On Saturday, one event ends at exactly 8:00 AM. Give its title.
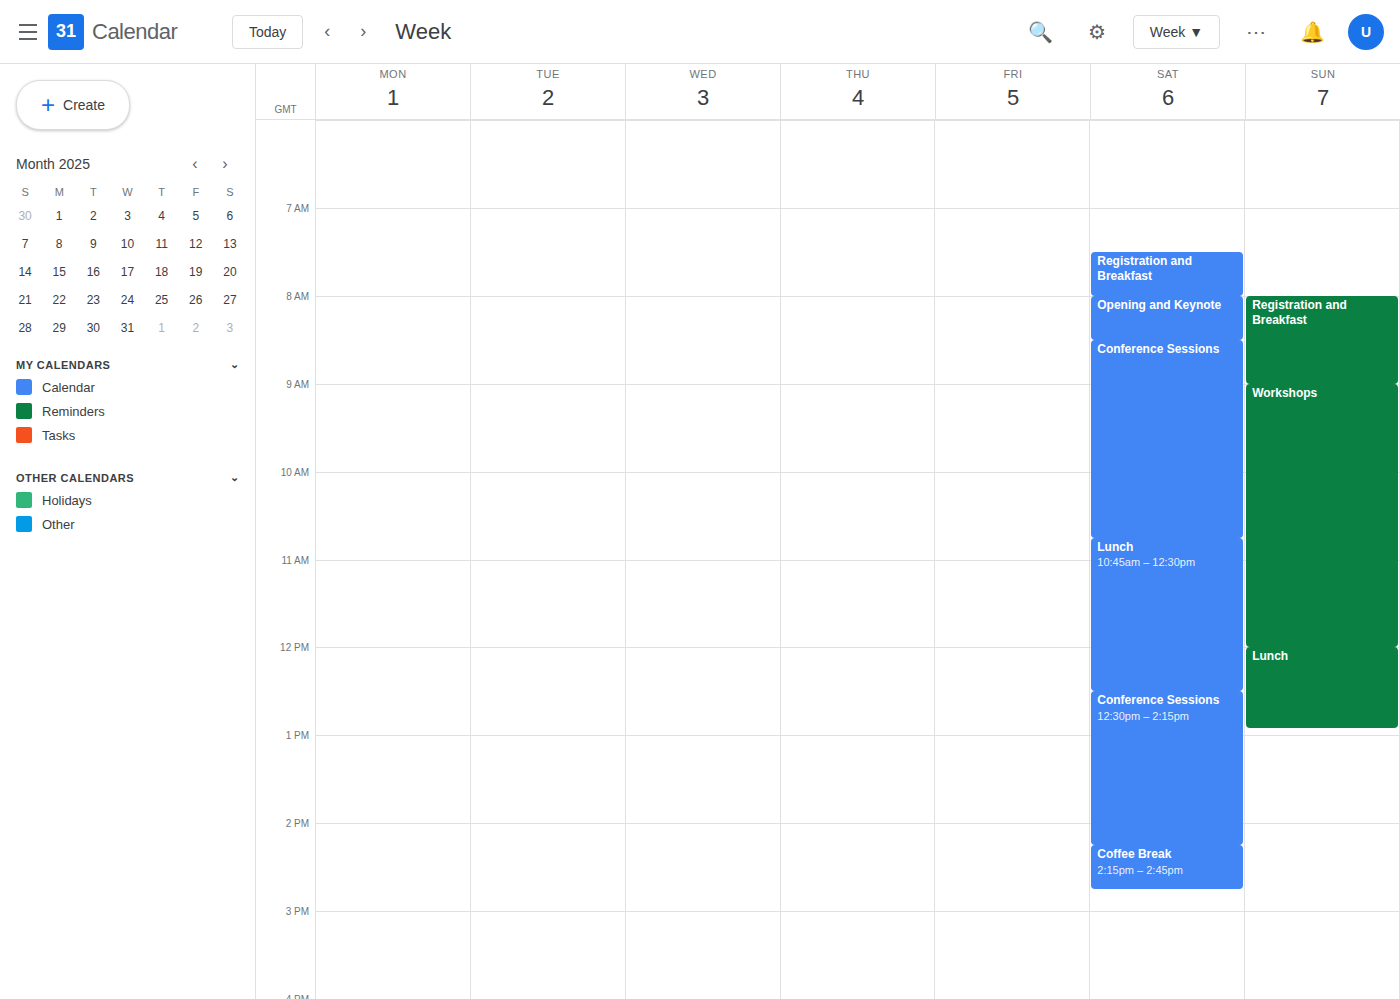
"Registration and Breakfast"